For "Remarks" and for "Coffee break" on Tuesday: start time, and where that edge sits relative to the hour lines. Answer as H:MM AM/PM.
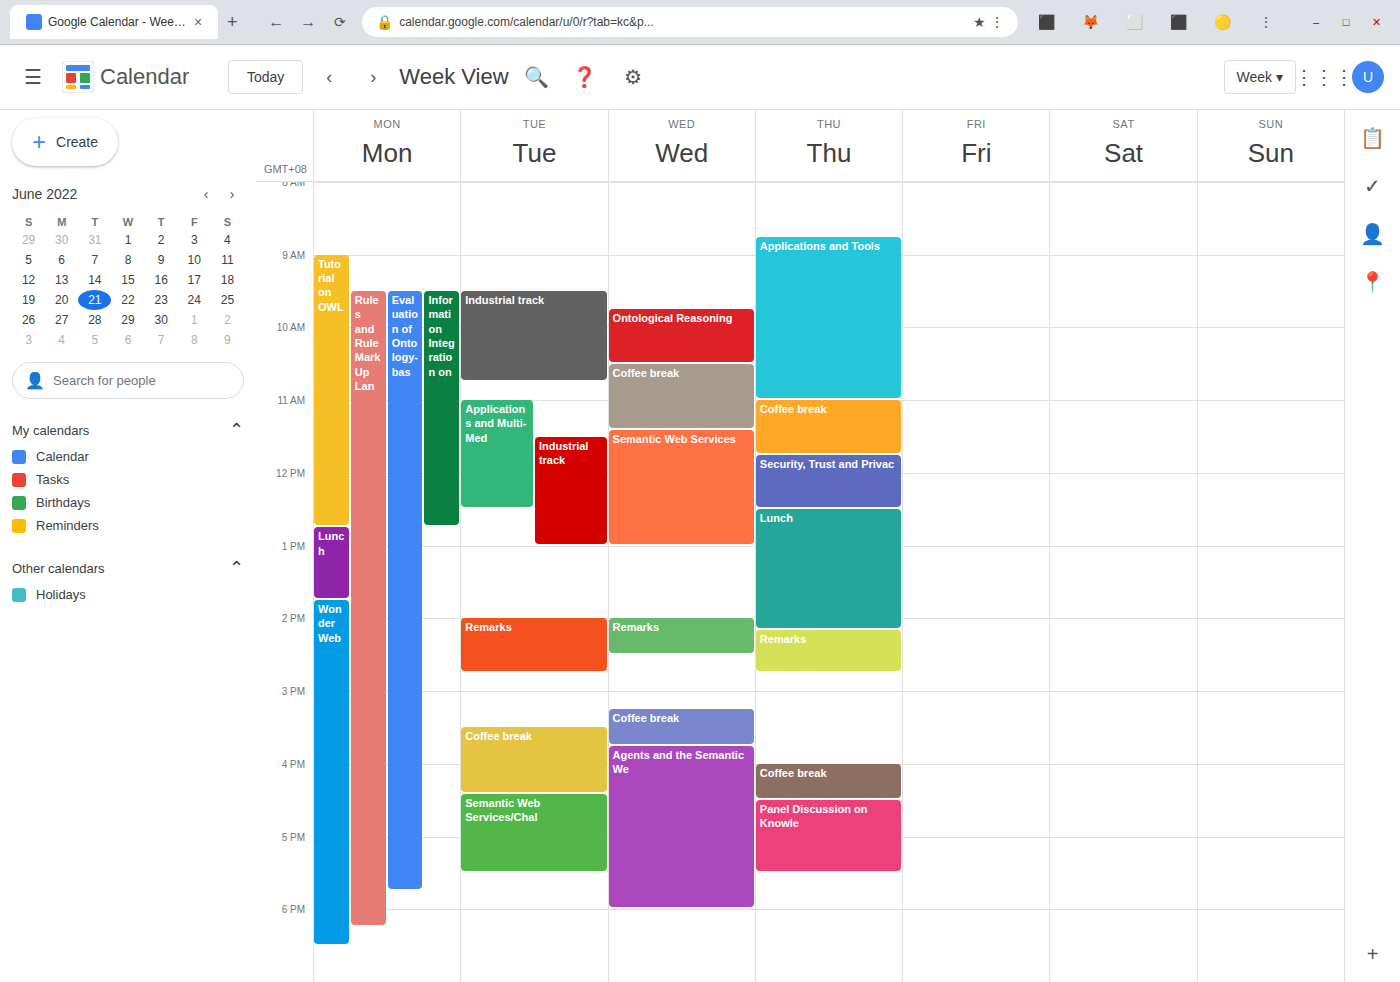
"Remarks": 2:00 PM, exactly on the 2 PM line. "Coffee break": 3:30 PM, halfway between the 3 PM and 4 PM lines.